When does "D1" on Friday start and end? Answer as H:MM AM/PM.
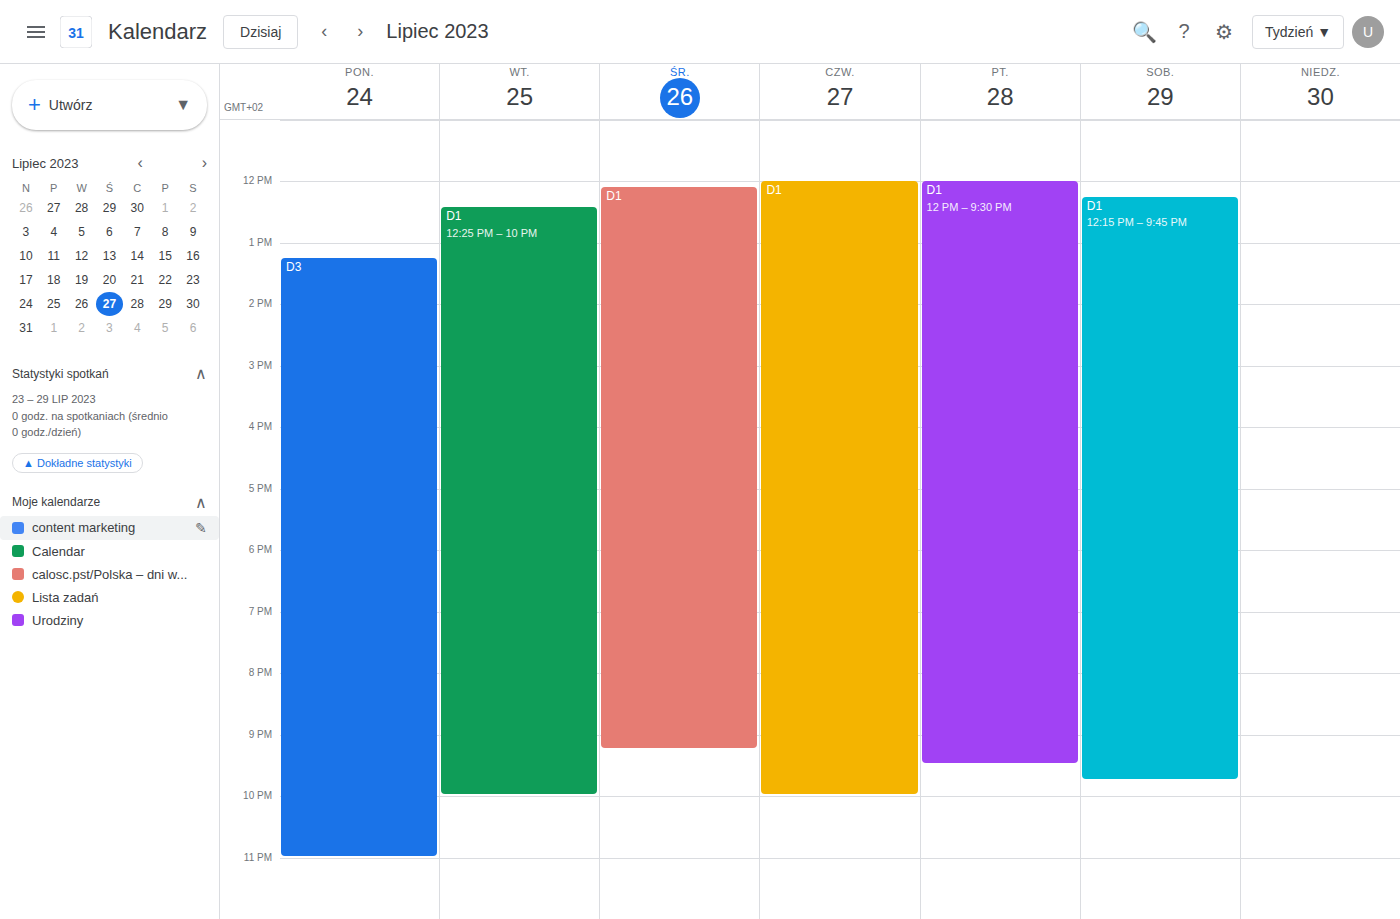
12:00 PM to 9:30 PM